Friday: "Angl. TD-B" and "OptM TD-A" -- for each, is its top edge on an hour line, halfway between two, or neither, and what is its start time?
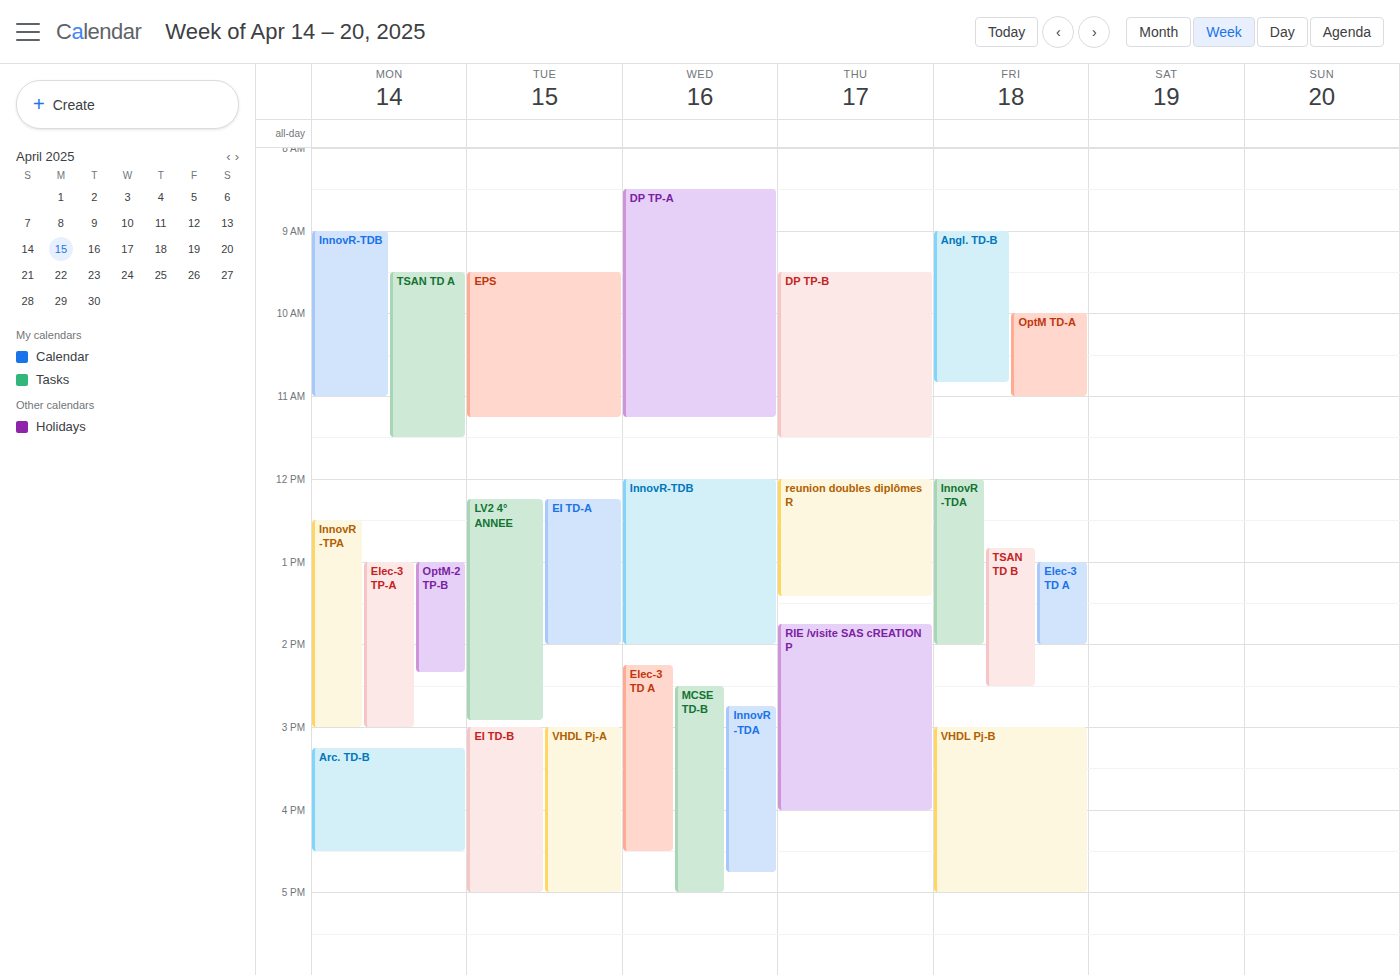
"Angl. TD-B": 9:00 AM, exactly on the 9 AM line. "OptM TD-A": 10:00 AM, exactly on the 10 AM line.